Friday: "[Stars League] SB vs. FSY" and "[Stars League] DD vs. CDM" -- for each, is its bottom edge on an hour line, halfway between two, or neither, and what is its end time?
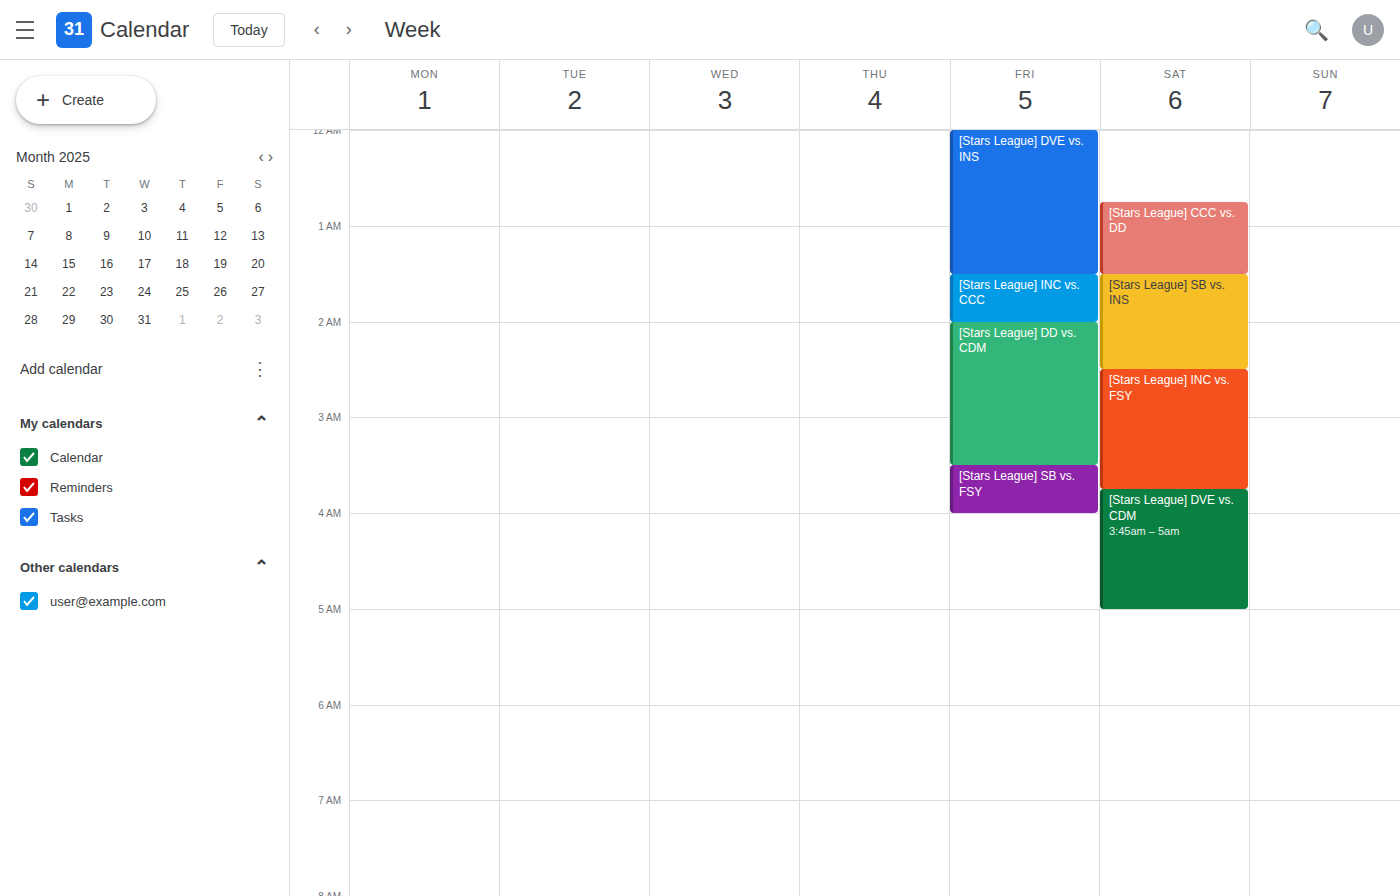
"[Stars League] SB vs. FSY": 4:00 AM, exactly on the 4 AM line. "[Stars League] DD vs. CDM": 3:30 AM, halfway between the 3 AM and 4 AM lines.